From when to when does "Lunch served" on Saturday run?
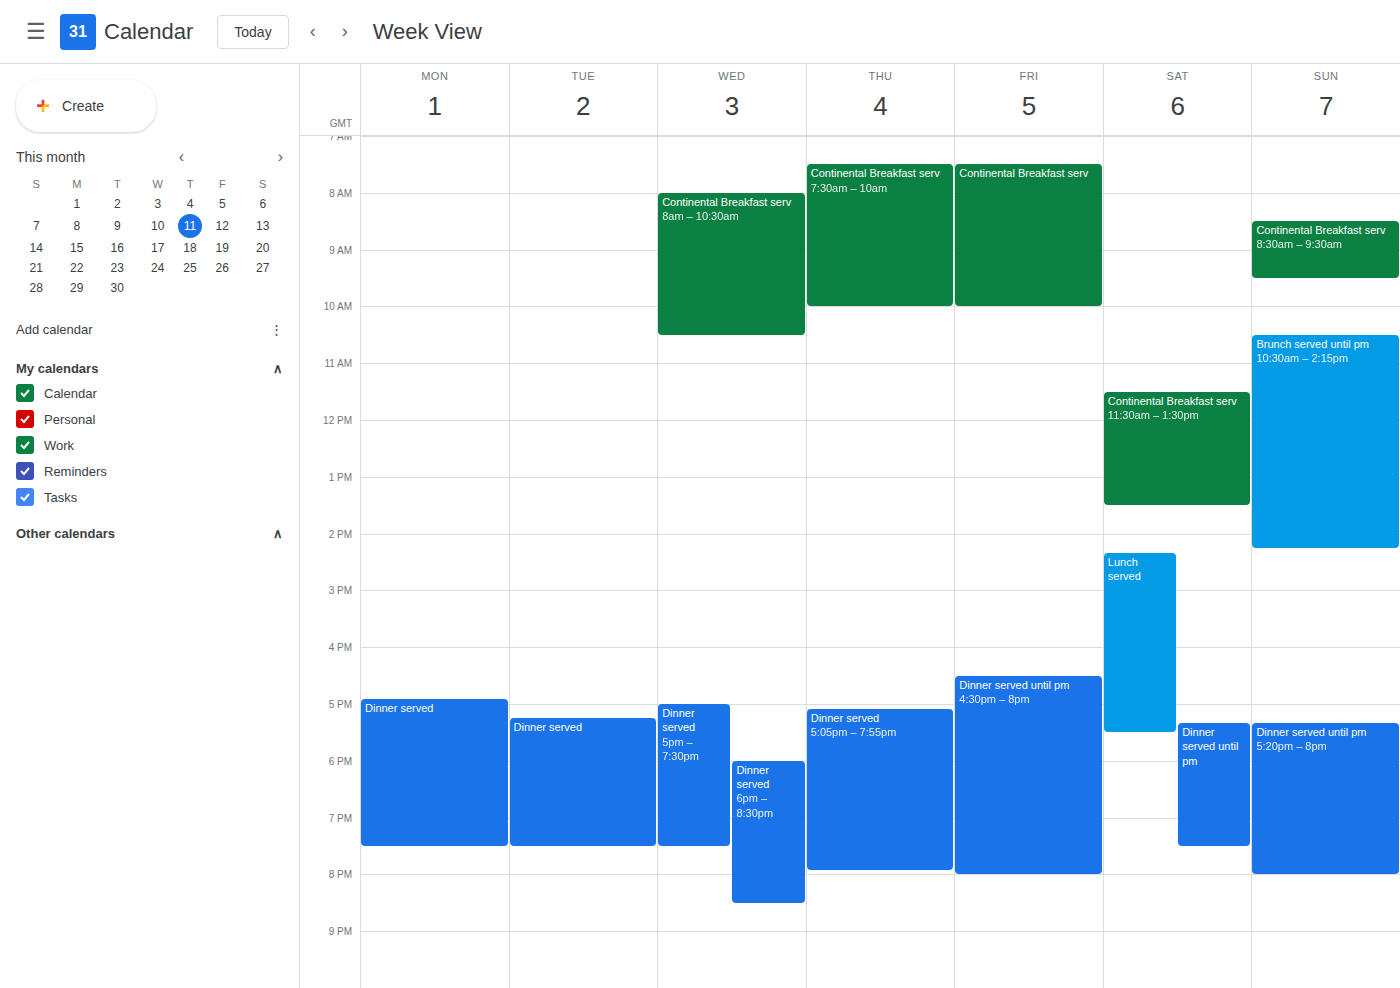
2:20 PM to 5:30 PM